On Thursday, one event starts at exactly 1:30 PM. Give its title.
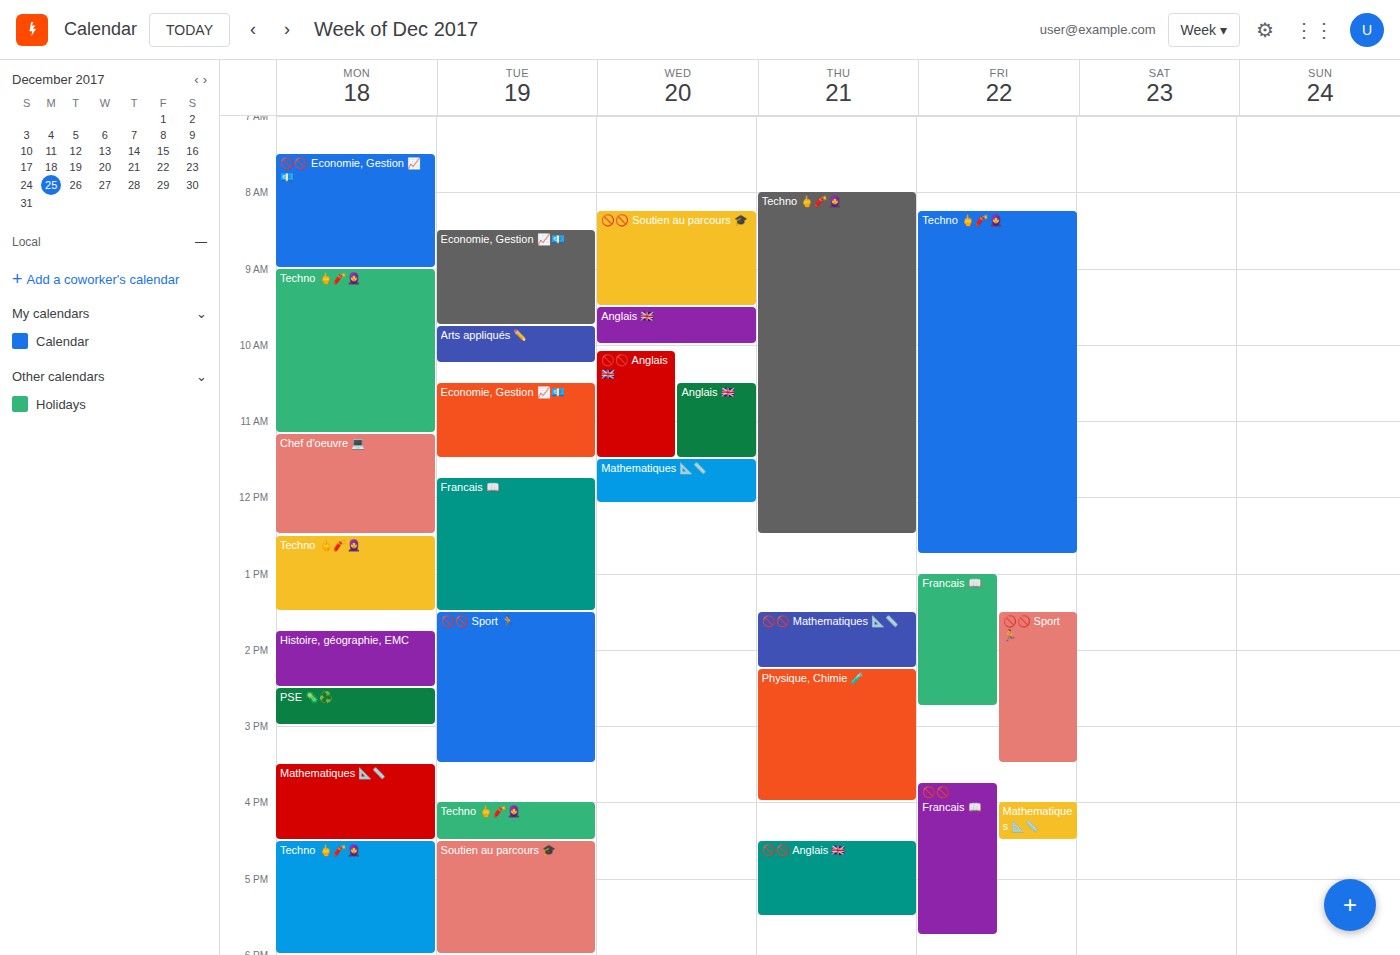
"🚫🚫 Mathematiques 📐📏"